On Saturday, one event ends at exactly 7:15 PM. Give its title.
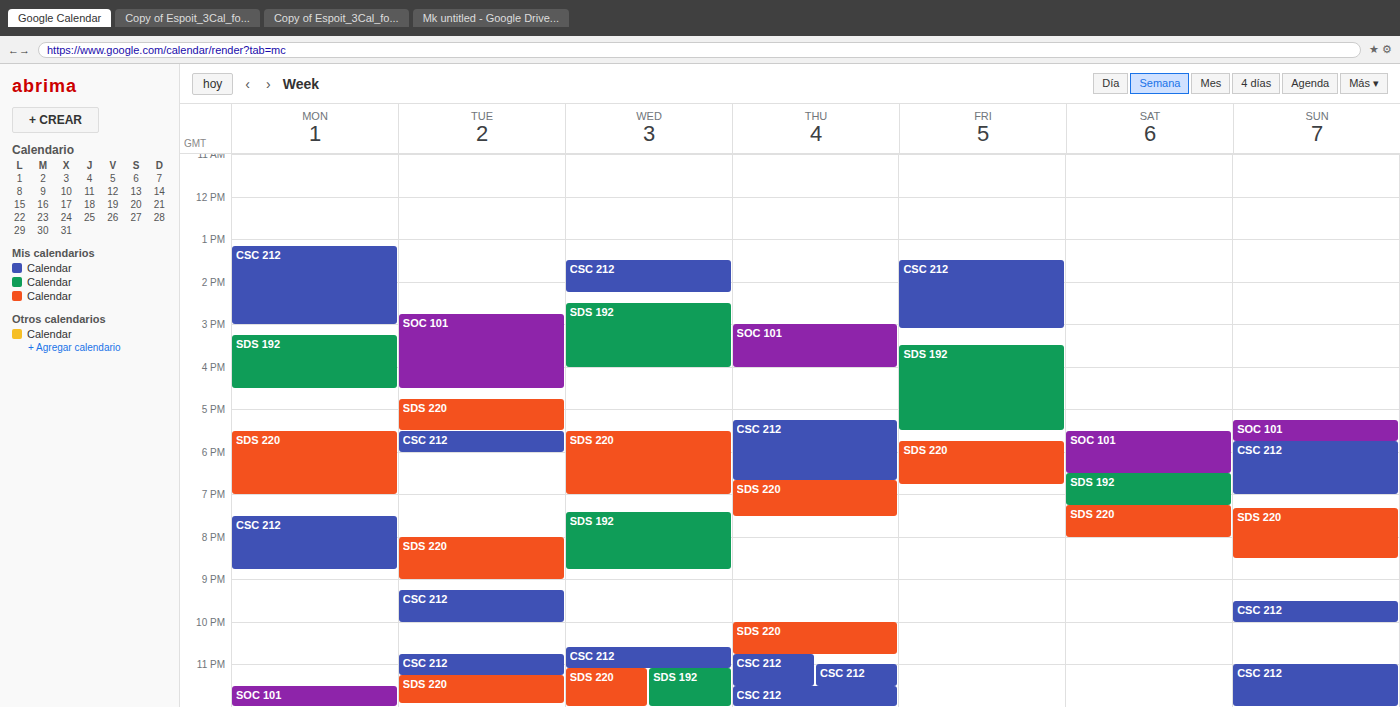
"SDS 192"